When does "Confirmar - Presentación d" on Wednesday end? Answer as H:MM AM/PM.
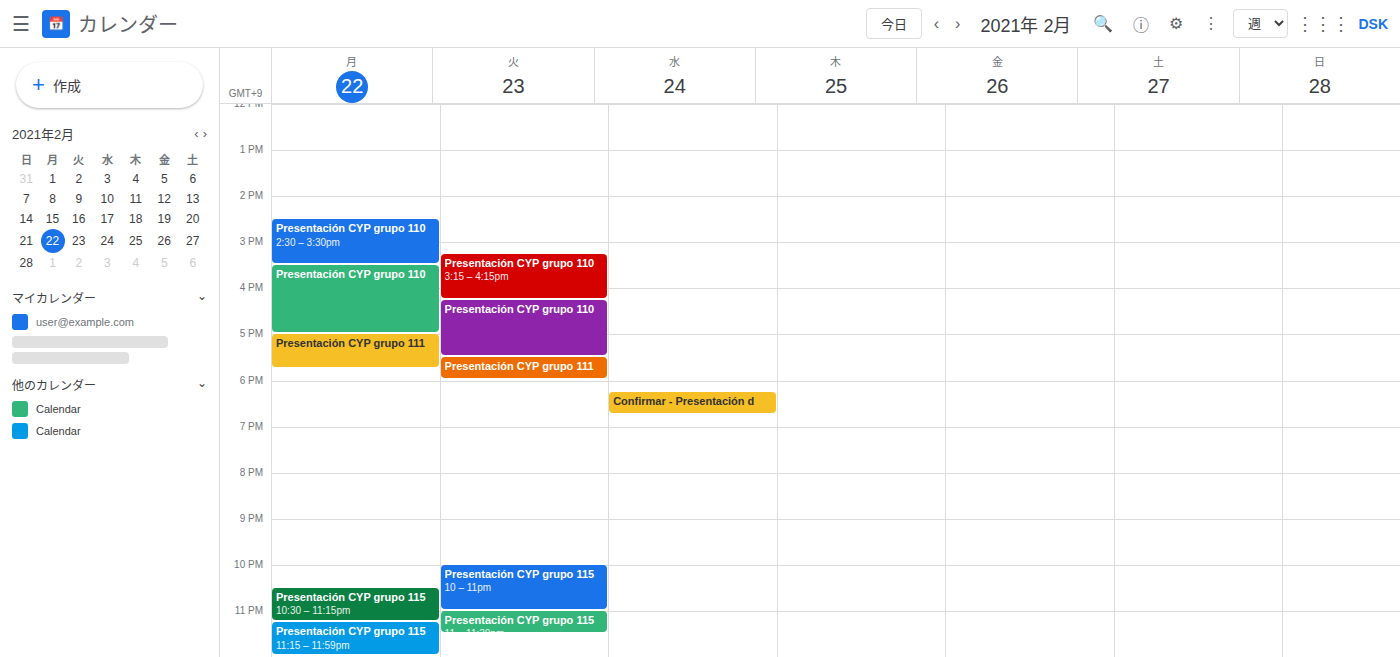
6:45 PM